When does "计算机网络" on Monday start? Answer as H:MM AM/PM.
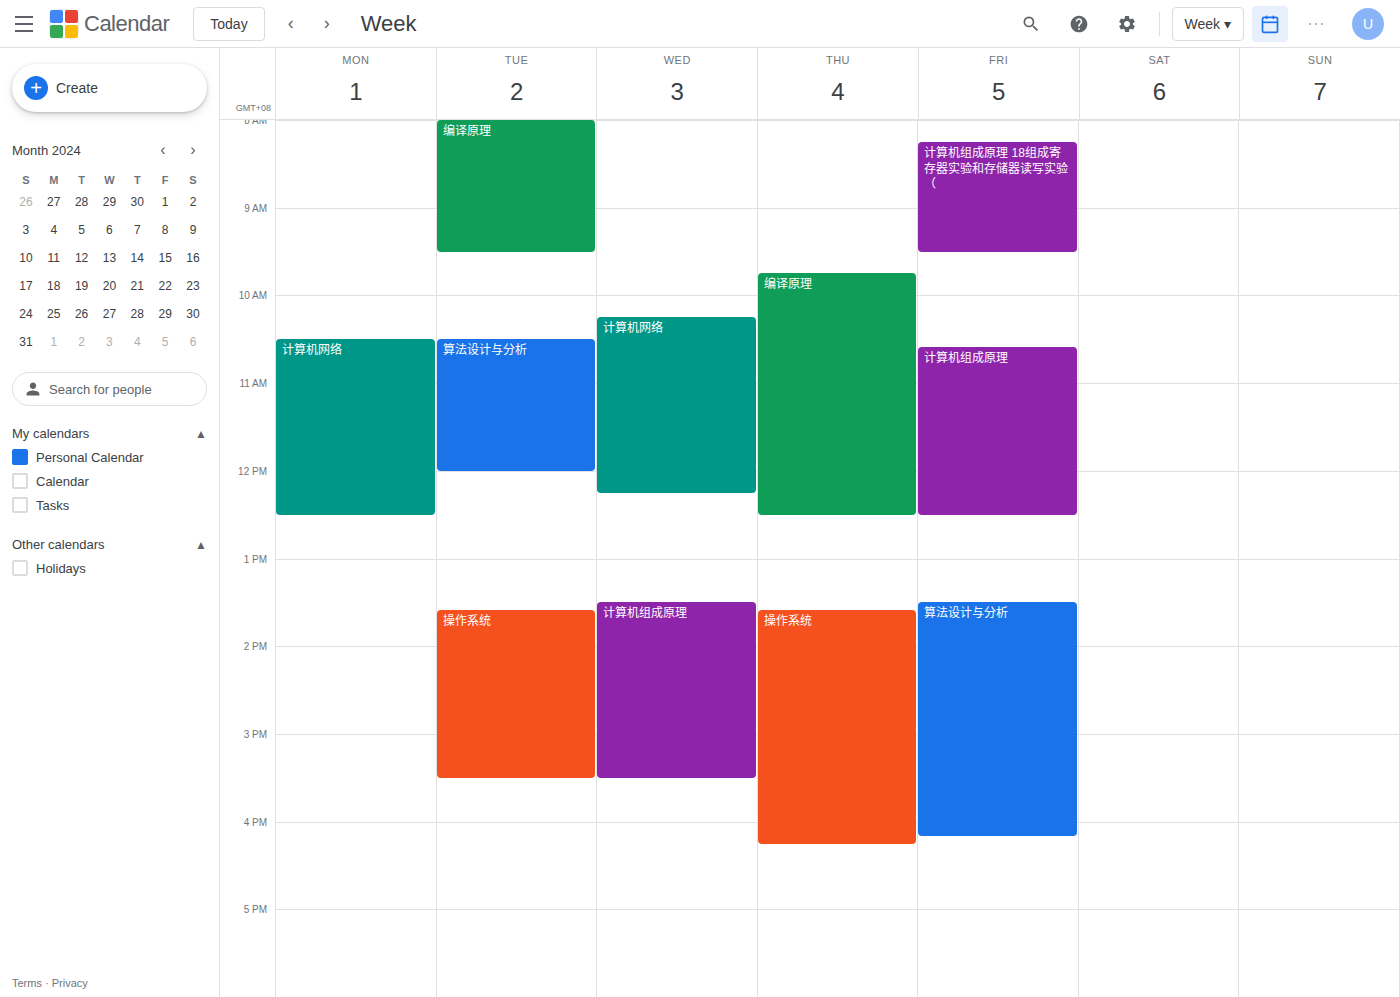
10:30 AM